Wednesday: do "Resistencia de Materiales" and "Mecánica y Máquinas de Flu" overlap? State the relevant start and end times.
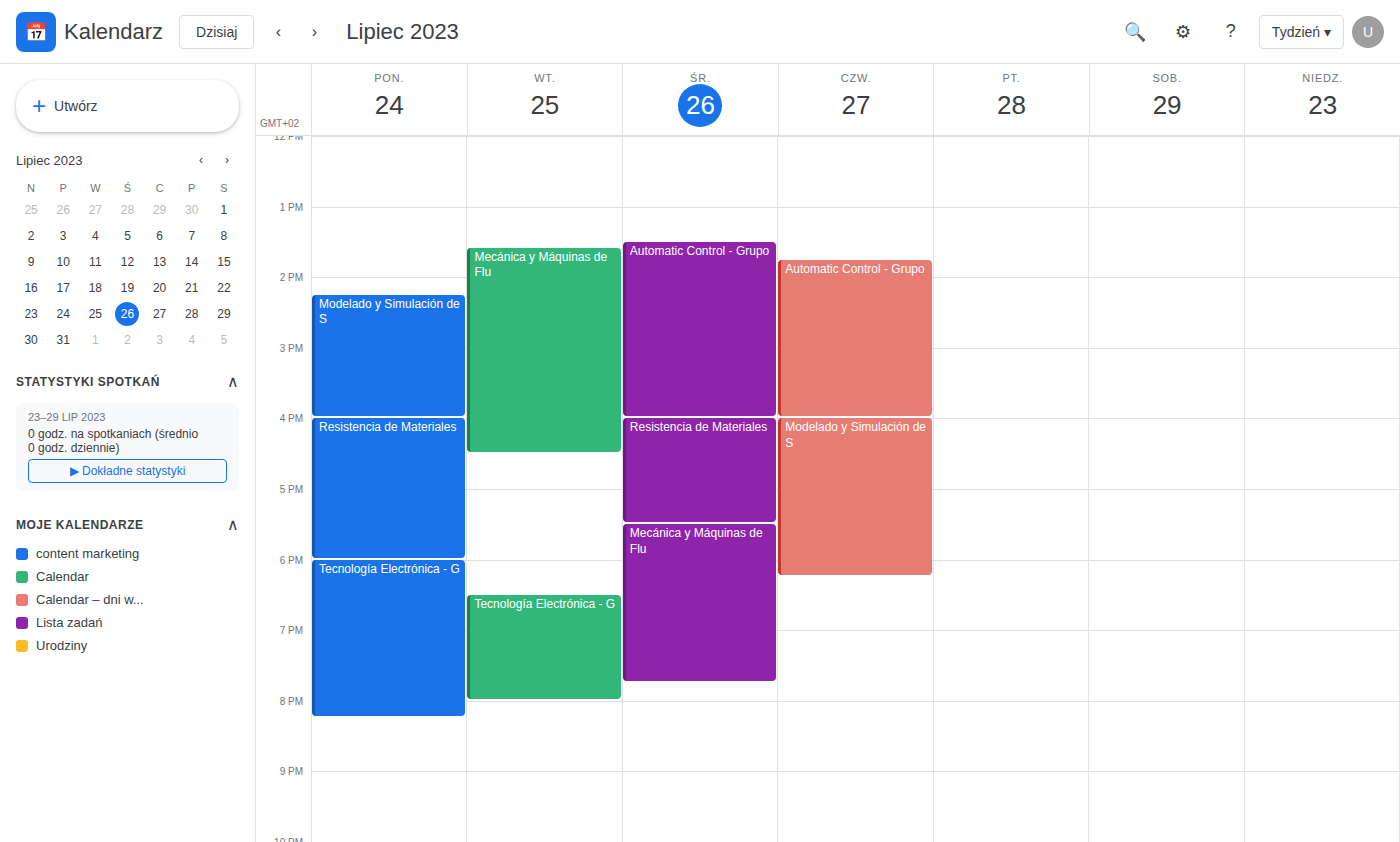
"Resistencia de Materiales" ends at 5:30 PM, exactly when "Mecánica y Máquinas de Flu" starts -- they touch but do not overlap.